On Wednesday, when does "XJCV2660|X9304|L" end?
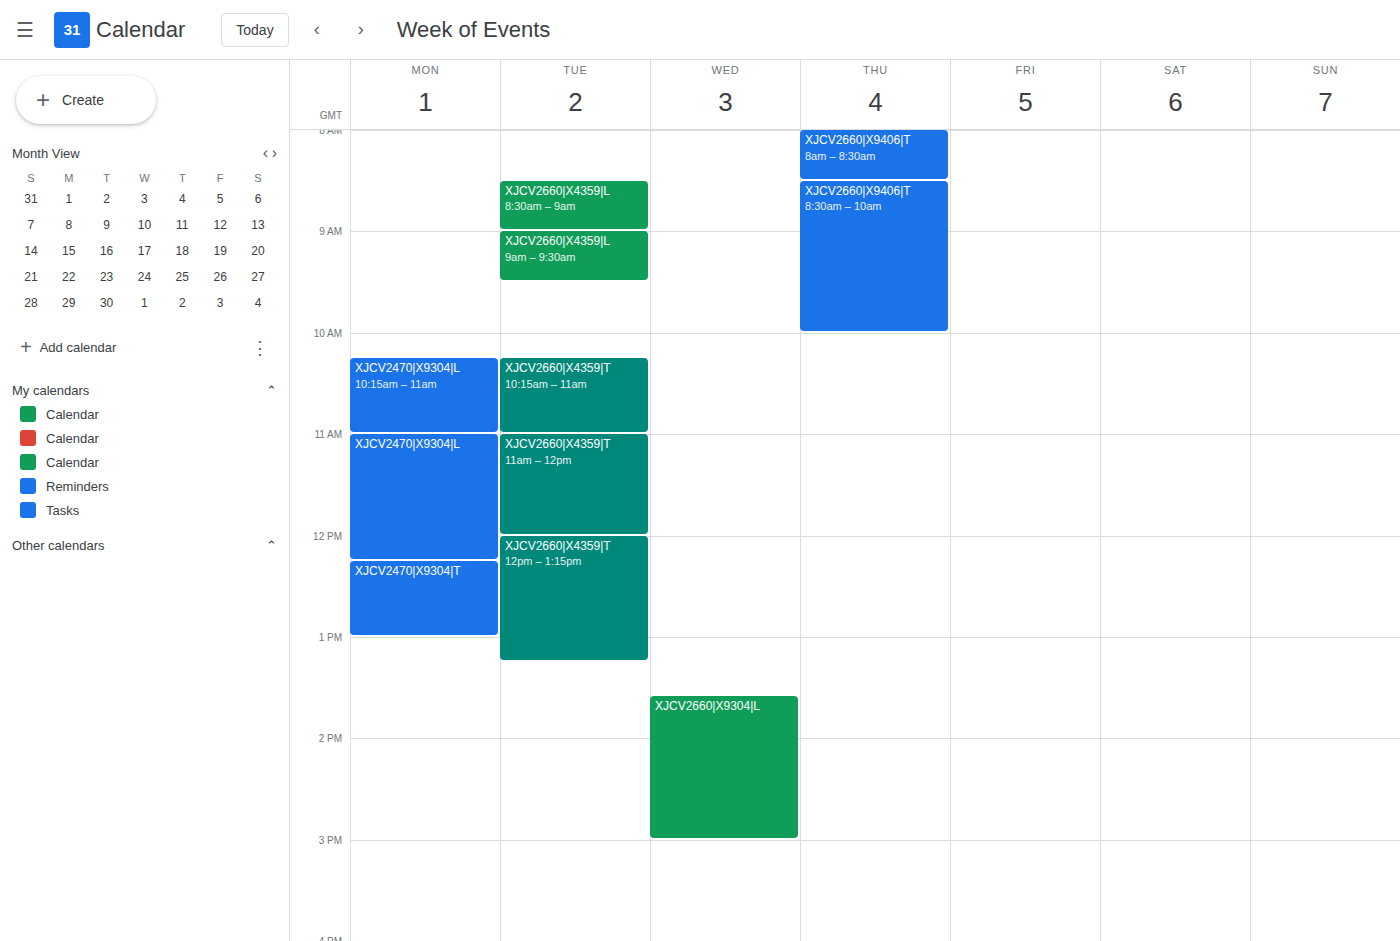
15:00